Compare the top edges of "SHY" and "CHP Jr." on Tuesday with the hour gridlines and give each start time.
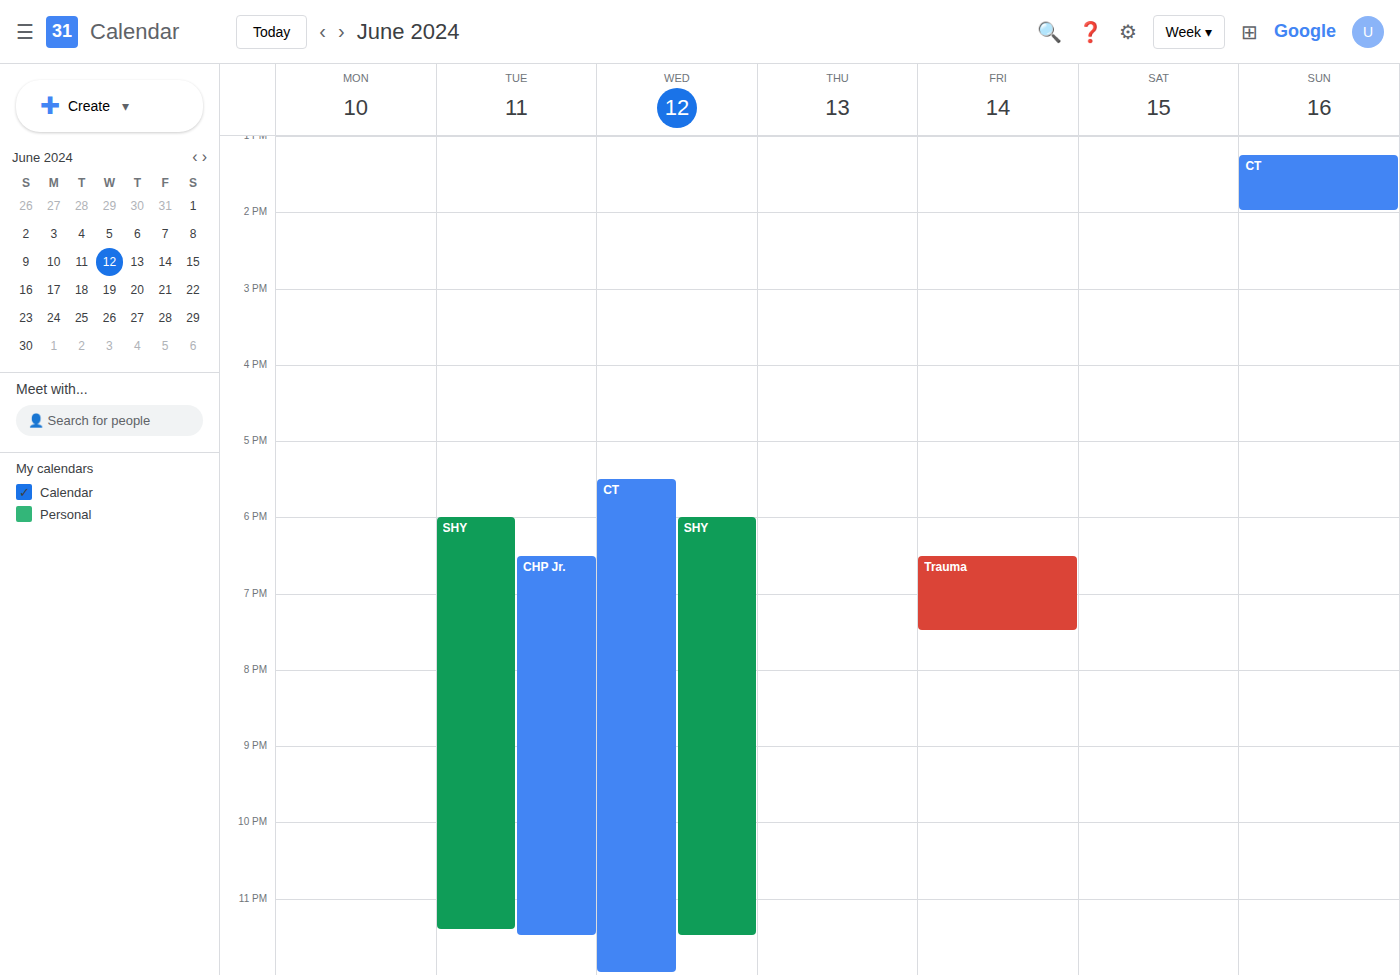
"SHY": 18:00, exactly on the 18:00 line. "CHP Jr.": 18:30, halfway between the 18:00 and 19:00 lines.